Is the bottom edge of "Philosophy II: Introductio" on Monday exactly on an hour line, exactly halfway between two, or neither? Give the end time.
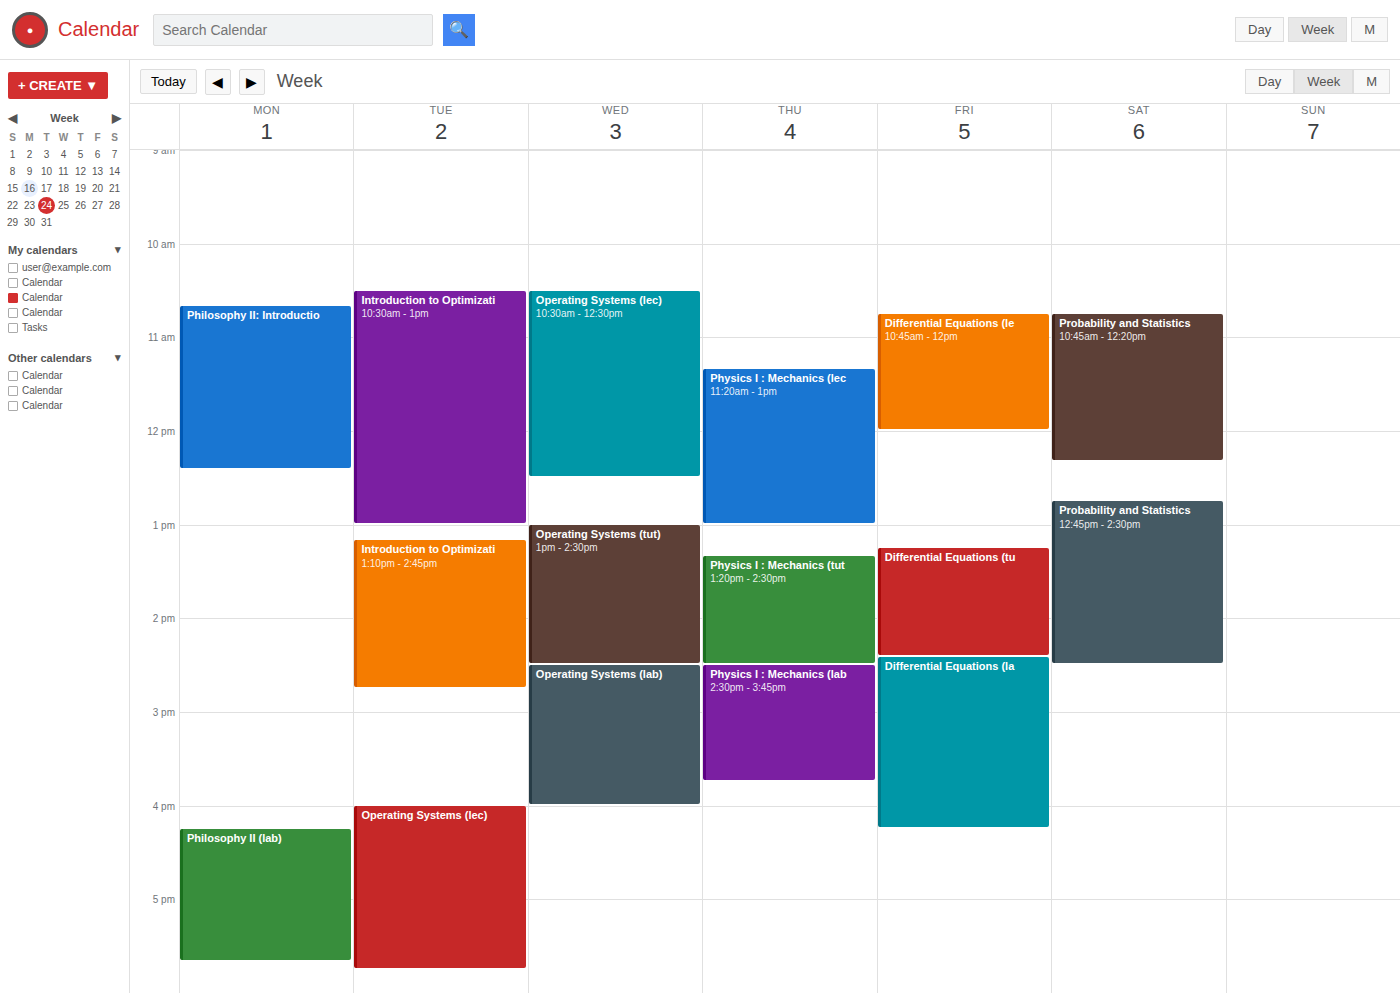
12:25 -- neither: 25 minutes below the 12:00 line and 35 minutes above the 13:00 line.